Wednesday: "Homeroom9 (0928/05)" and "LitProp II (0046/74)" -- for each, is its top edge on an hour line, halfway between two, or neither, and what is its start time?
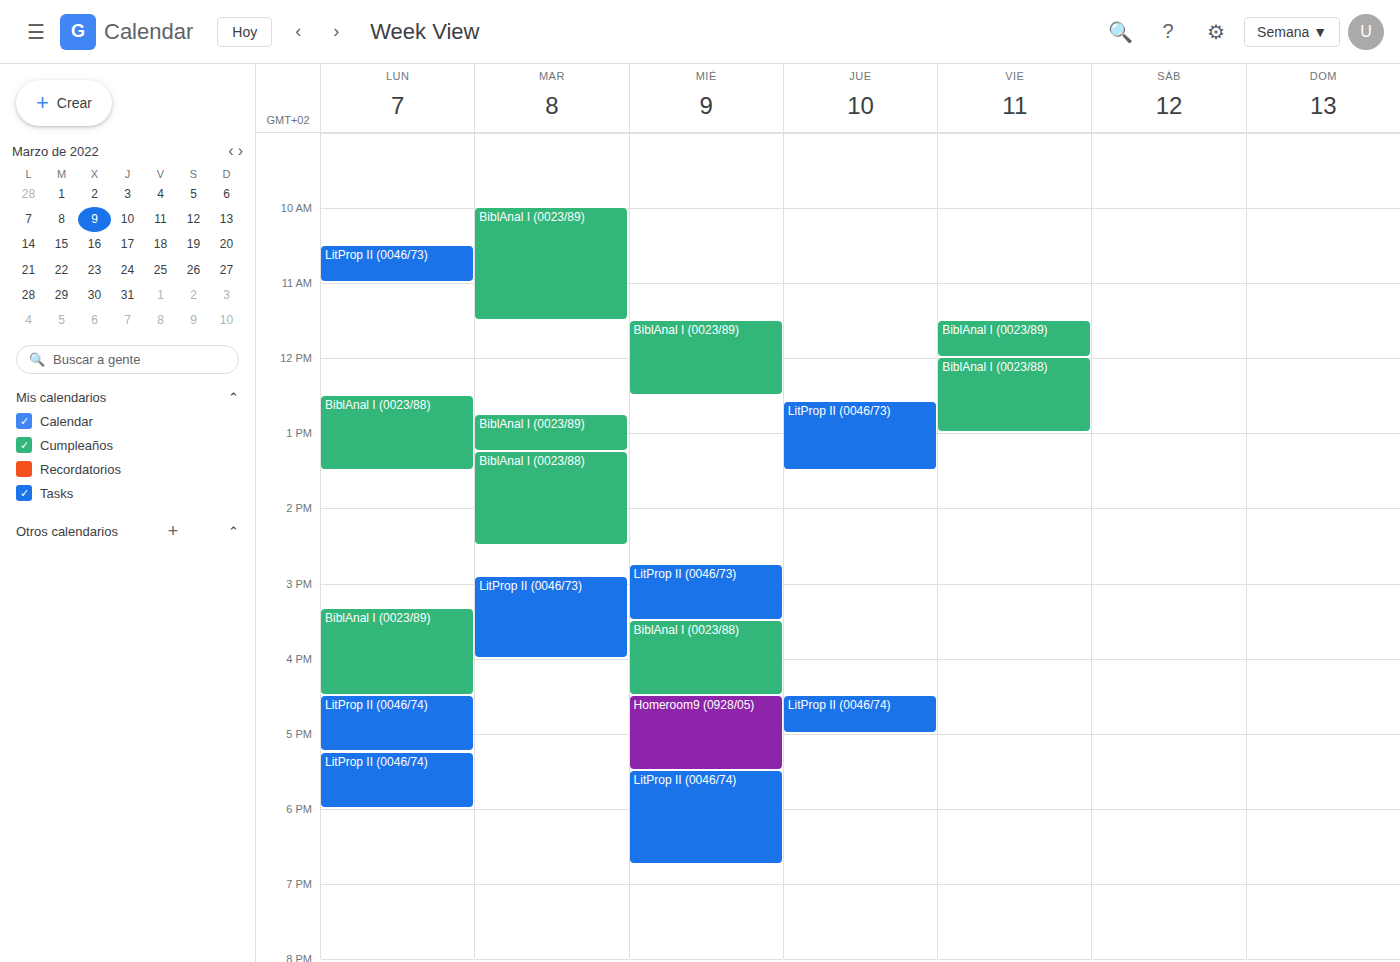
"Homeroom9 (0928/05)": 4:30 PM, halfway between the 4 PM and 5 PM lines. "LitProp II (0046/74)": 5:30 PM, halfway between the 5 PM and 6 PM lines.